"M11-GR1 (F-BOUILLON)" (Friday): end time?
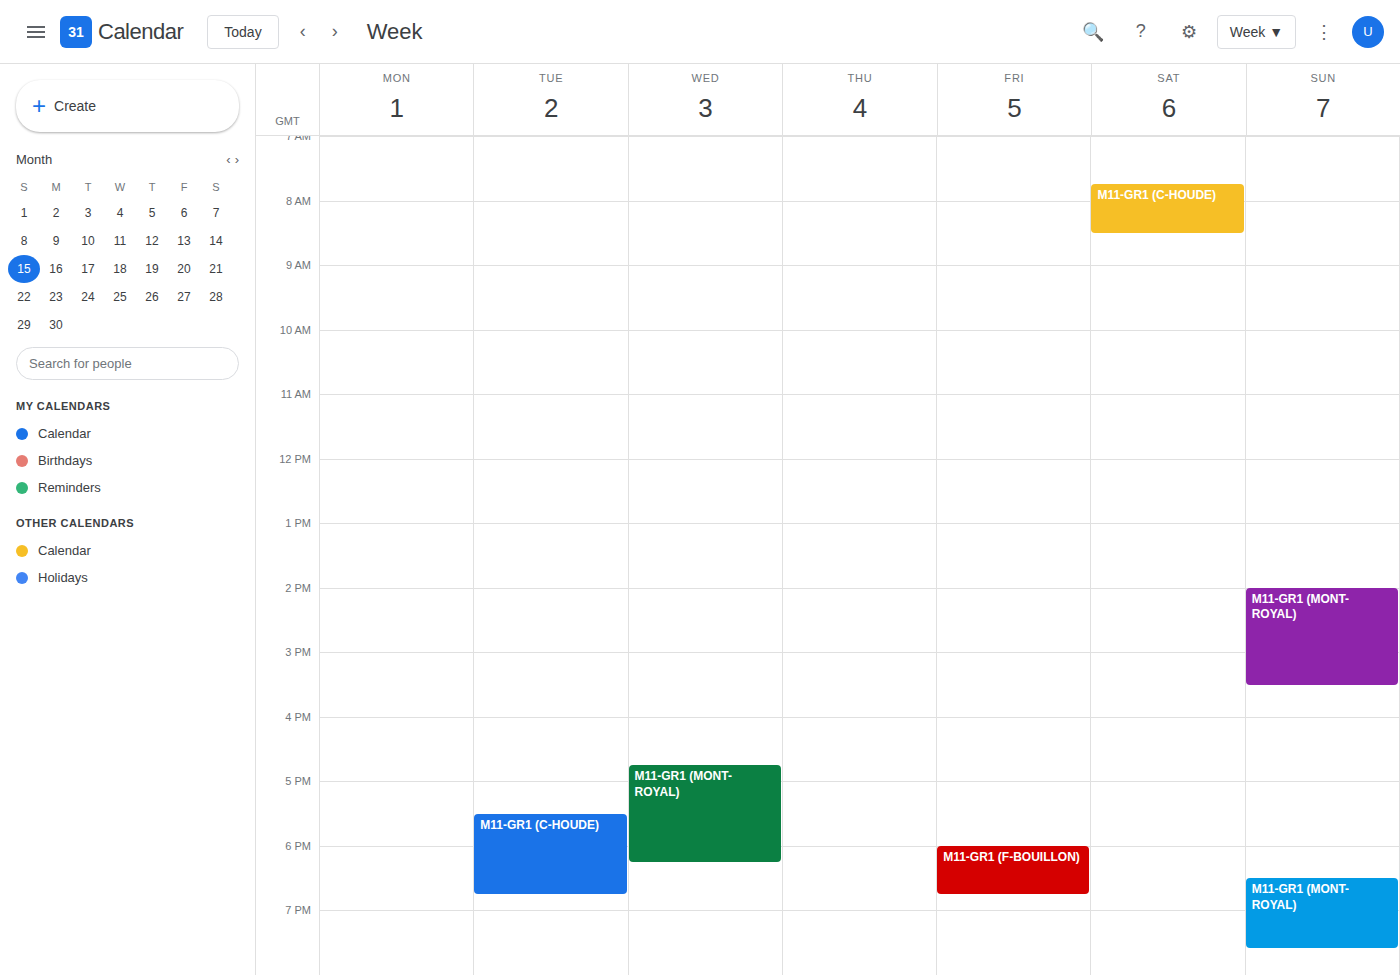
6:45 PM